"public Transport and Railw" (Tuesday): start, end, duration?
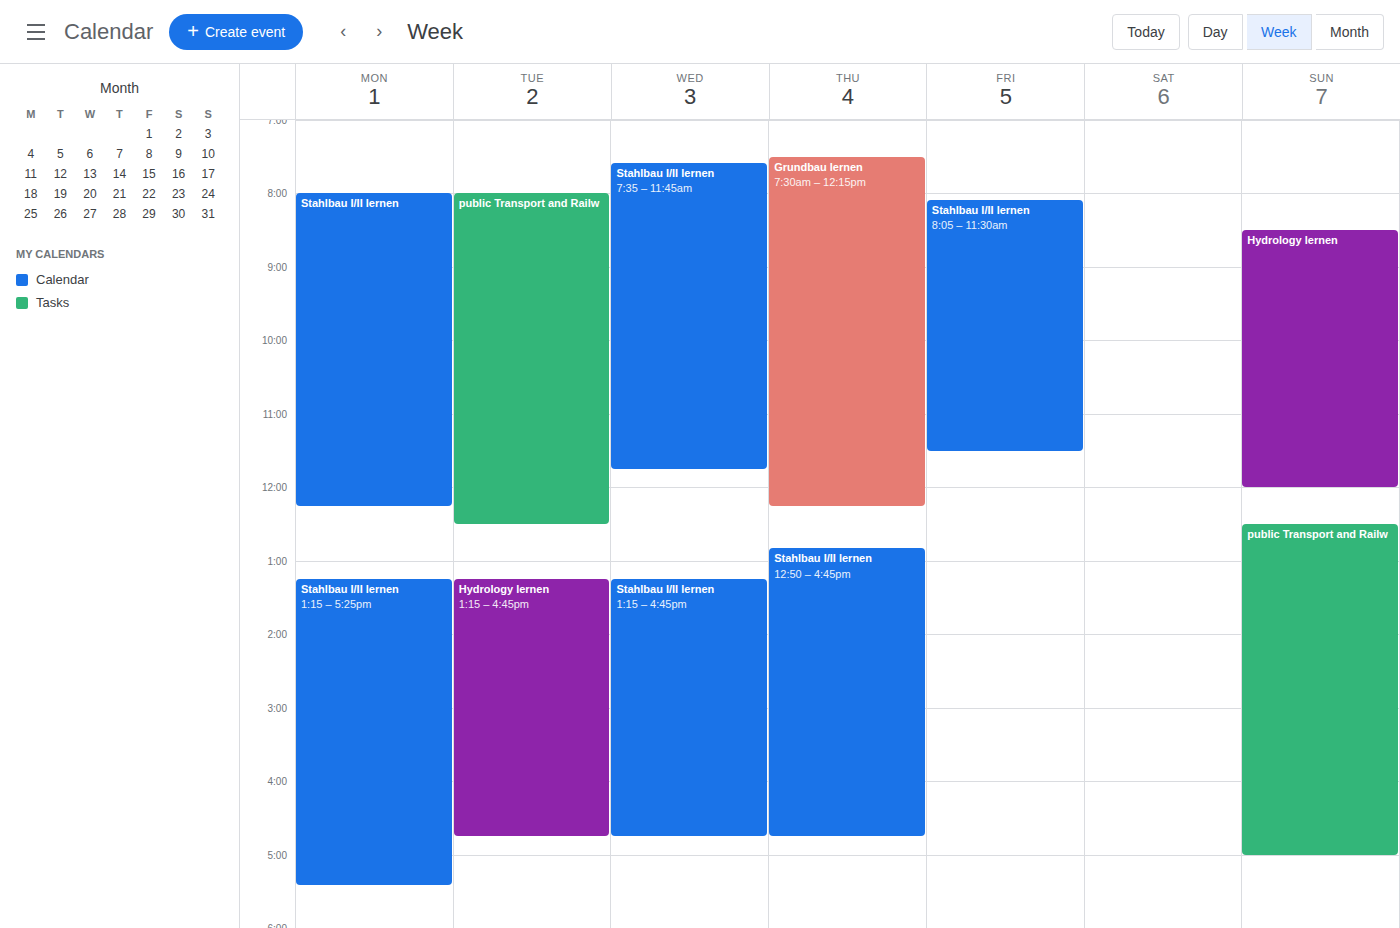
8:00 AM to 12:30 PM, 4 hours 30 minutes